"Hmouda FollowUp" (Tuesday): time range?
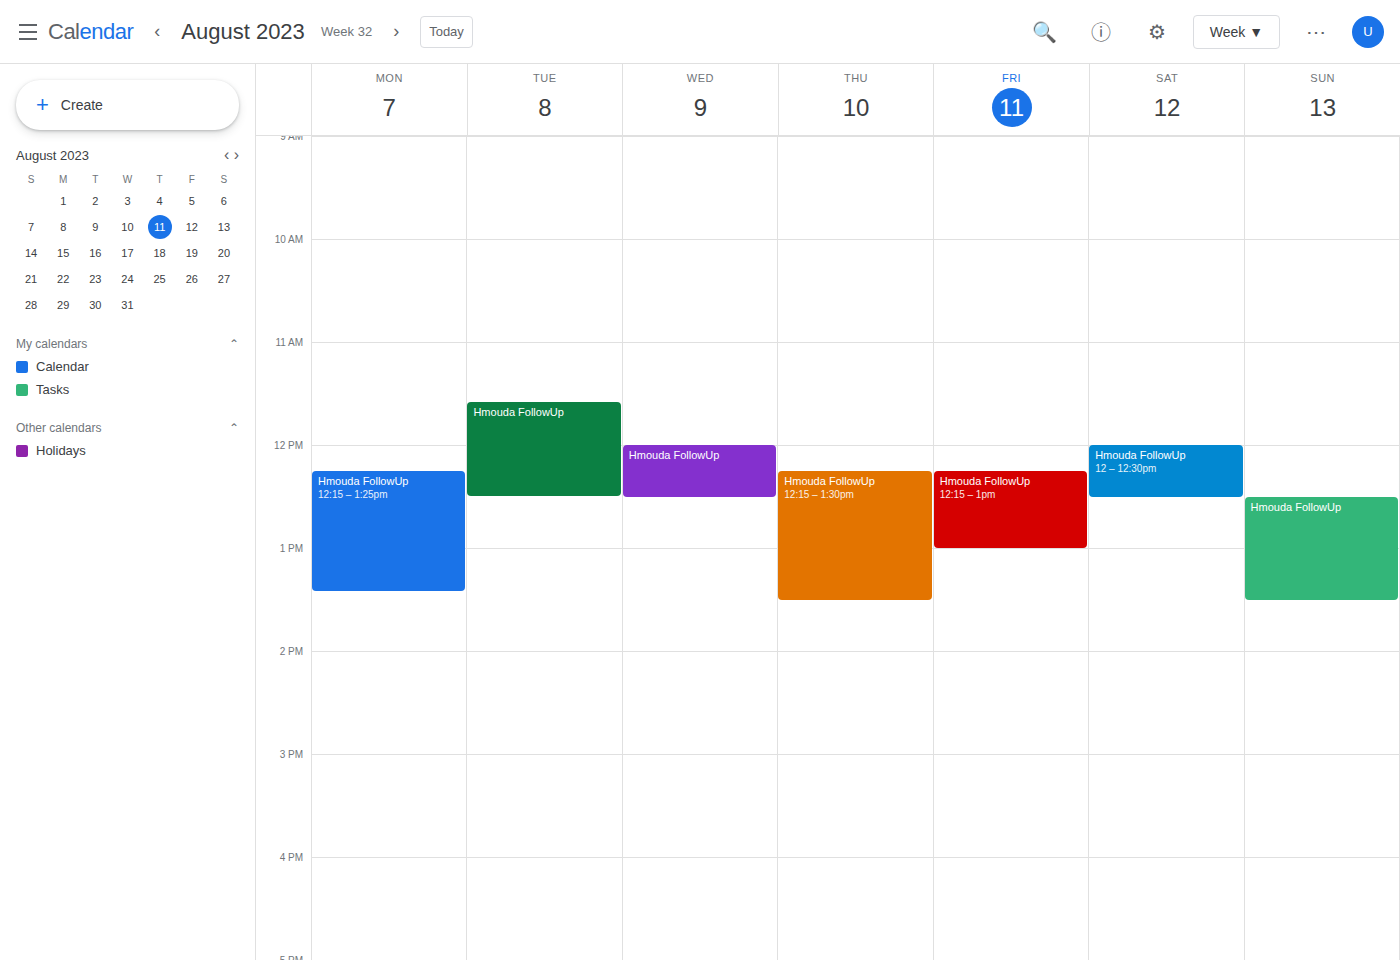
11:35 AM to 12:30 PM